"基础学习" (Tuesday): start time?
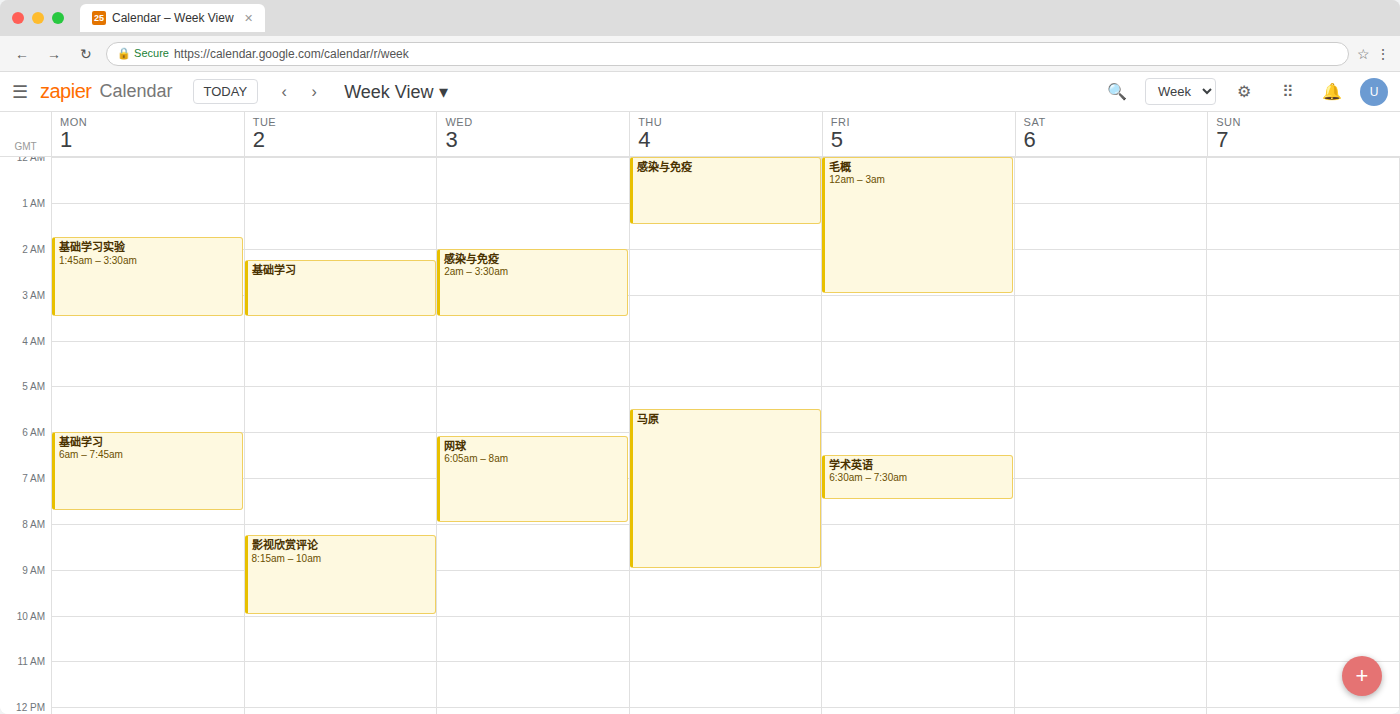
2:15 AM